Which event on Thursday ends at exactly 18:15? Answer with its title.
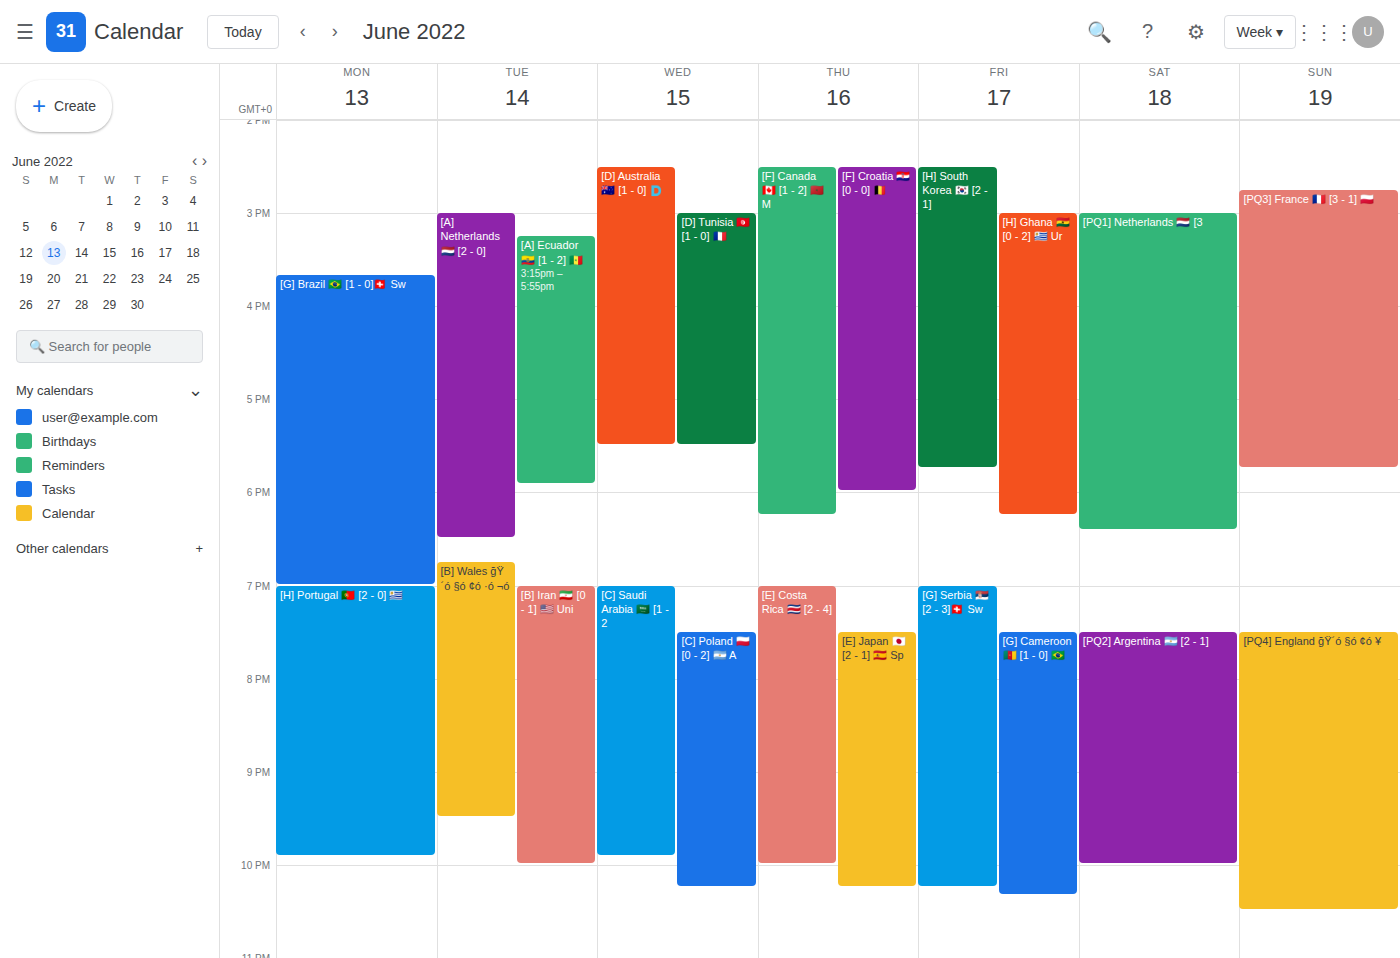
"[F] Canada 🇨🇦 [1 - 2] 🇲🇦 M"